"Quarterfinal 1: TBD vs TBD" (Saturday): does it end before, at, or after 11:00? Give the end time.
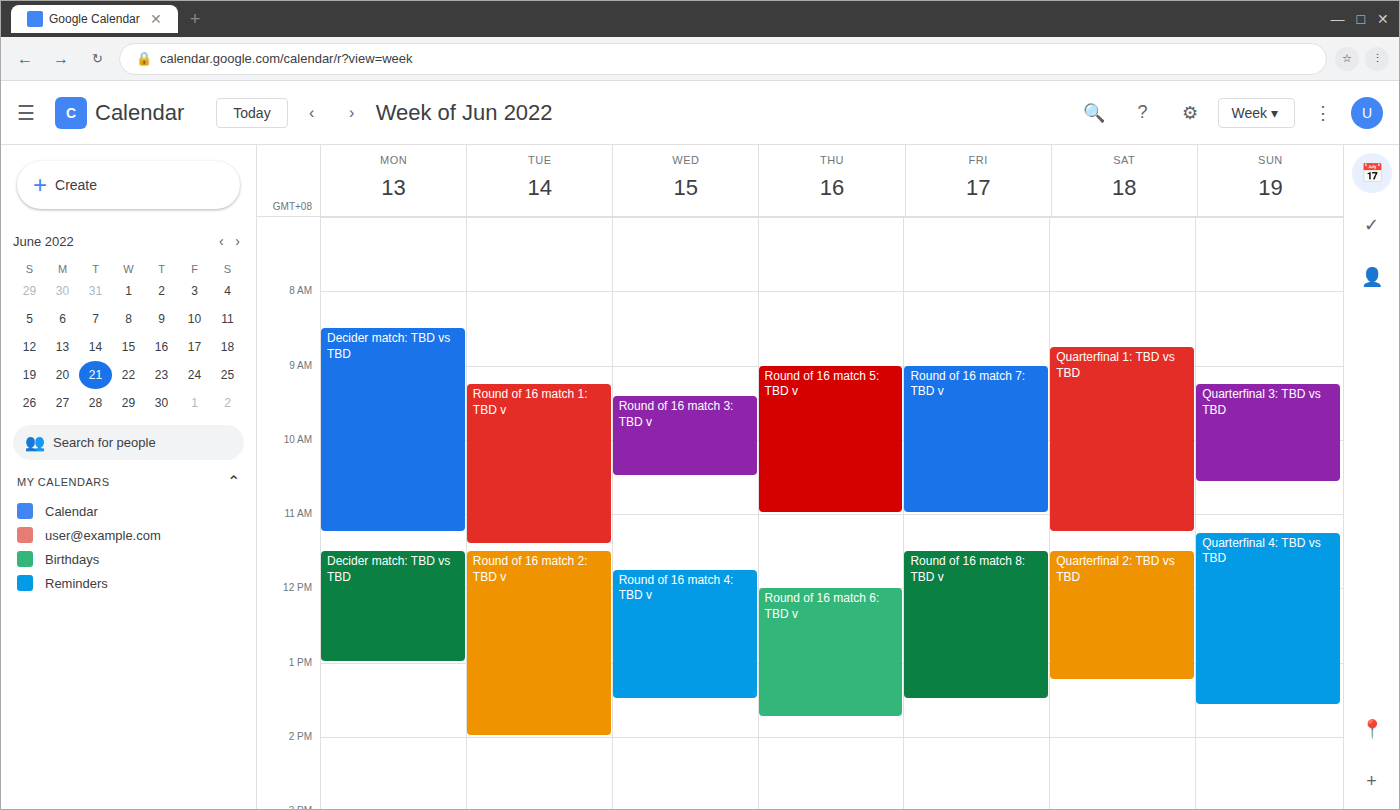
11:15 -- after 11:00, 15 minutes below the 11:00 line.